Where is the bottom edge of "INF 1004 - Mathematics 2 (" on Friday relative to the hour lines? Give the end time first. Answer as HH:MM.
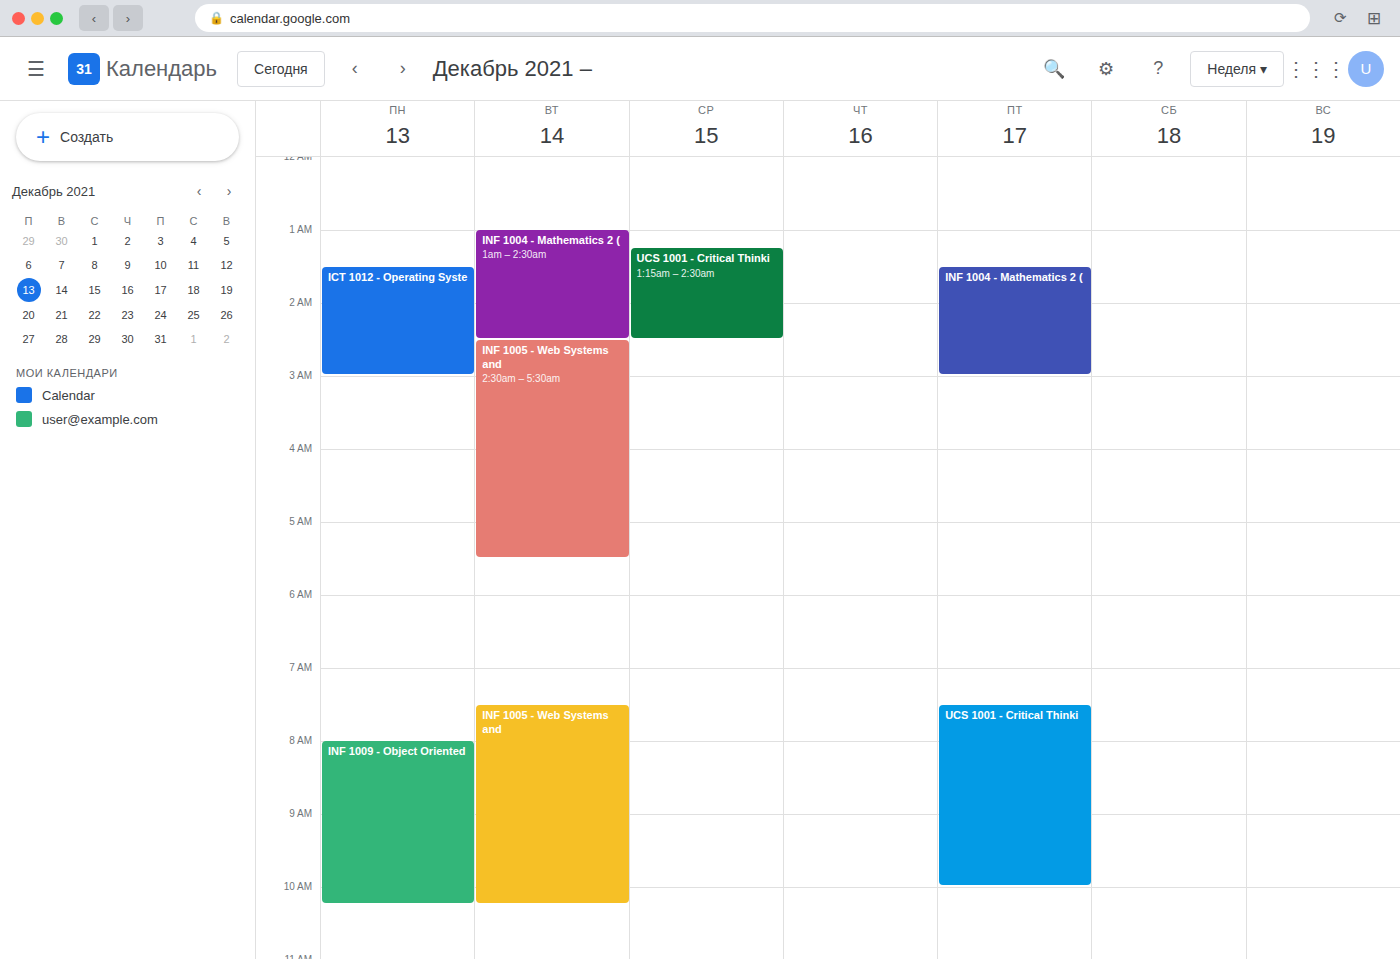
03:00 -- exactly on the 03:00 line.